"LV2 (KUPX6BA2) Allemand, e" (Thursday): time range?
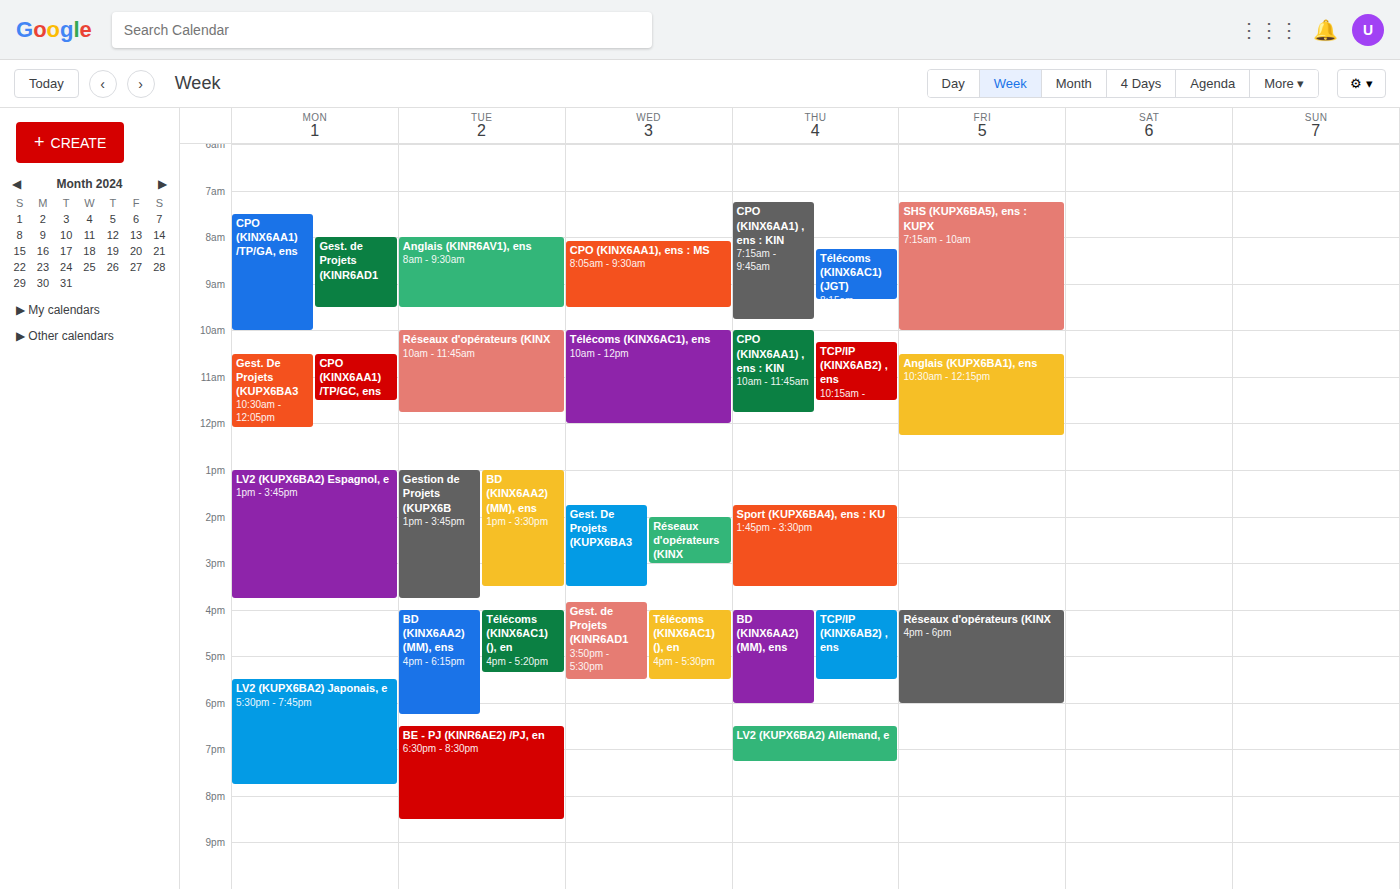
6:30 PM to 7:15 PM